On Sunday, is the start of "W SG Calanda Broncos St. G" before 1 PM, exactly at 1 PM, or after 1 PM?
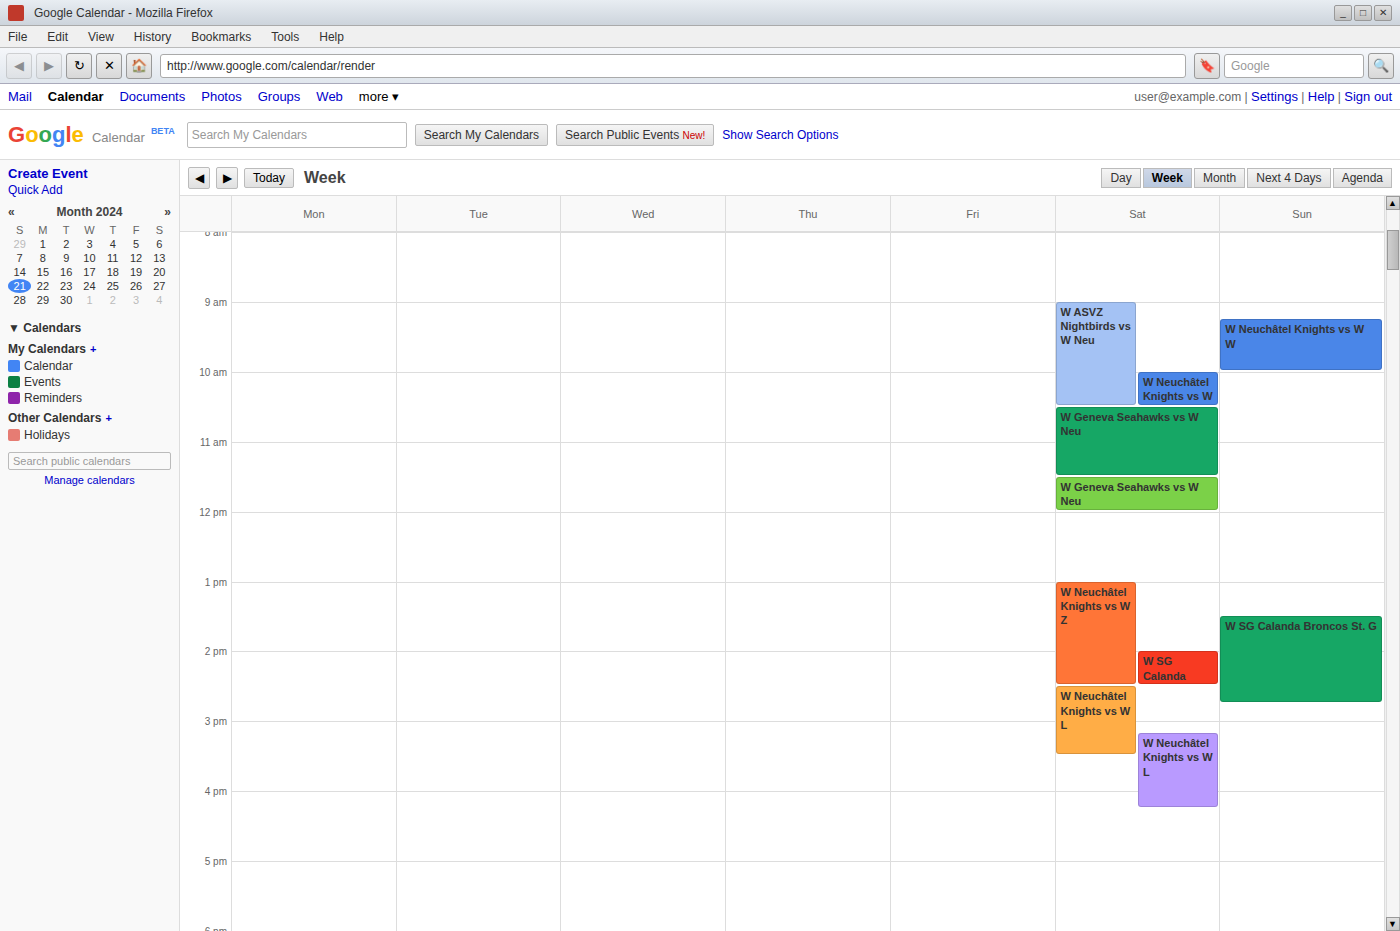
1:30 PM -- after 1 PM, 30 minutes below the 1 PM line.